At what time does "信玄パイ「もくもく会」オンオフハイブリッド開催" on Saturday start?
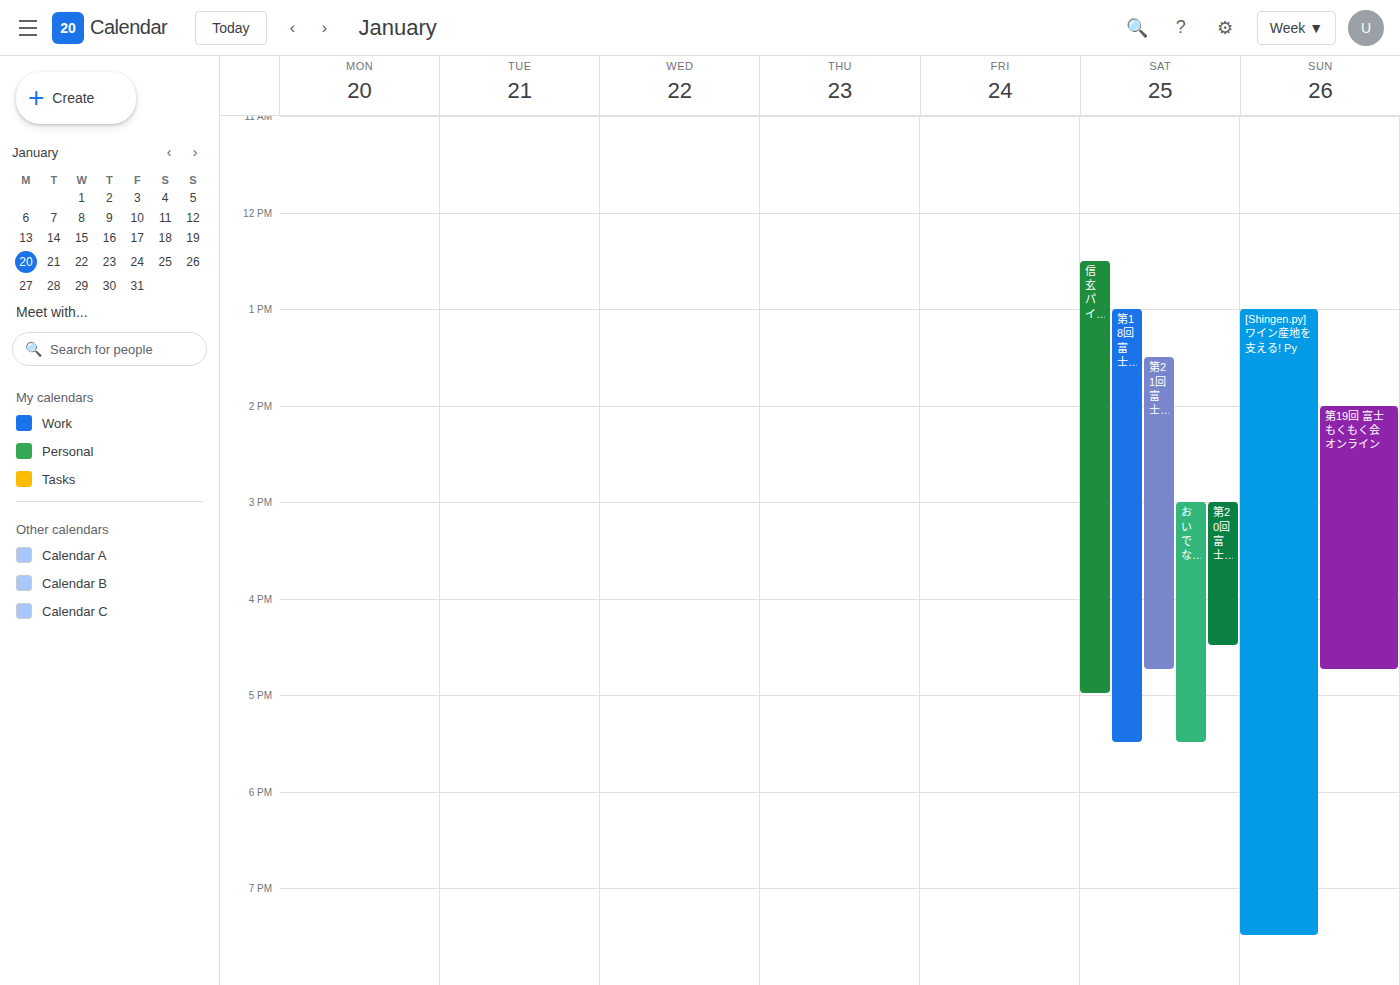
12:30 PM